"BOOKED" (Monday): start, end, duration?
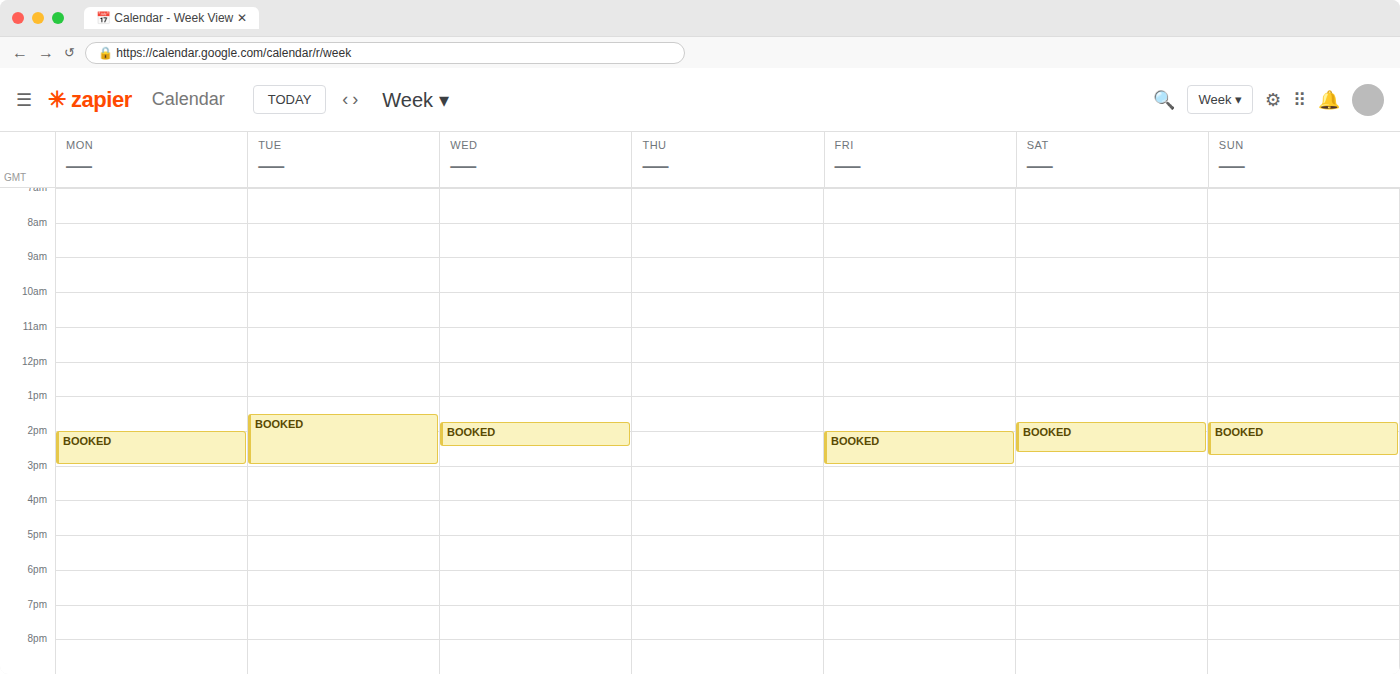
2:00 PM to 3:00 PM, 1 hour